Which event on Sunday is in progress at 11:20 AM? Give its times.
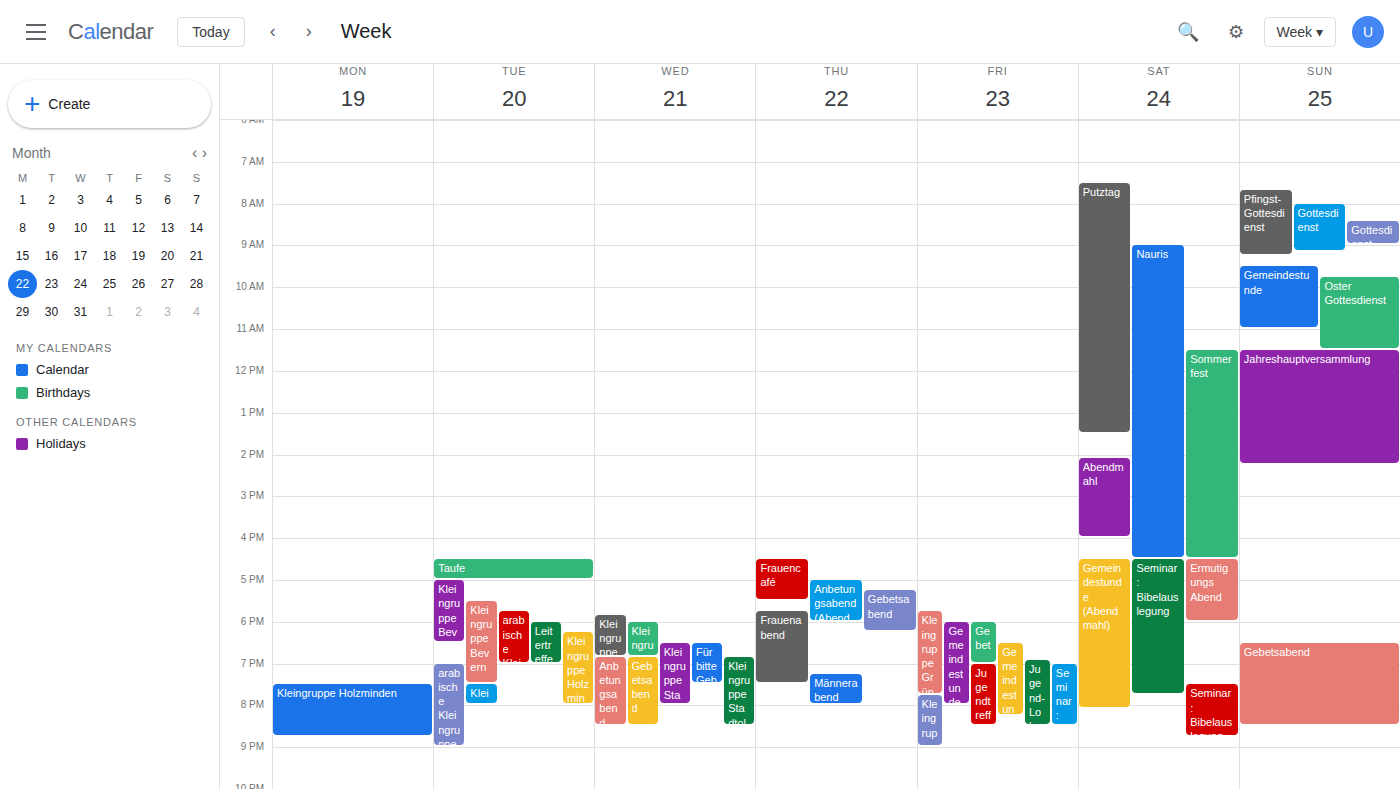
"Oster Gottesdienst", 9:45 AM to 11:30 AM